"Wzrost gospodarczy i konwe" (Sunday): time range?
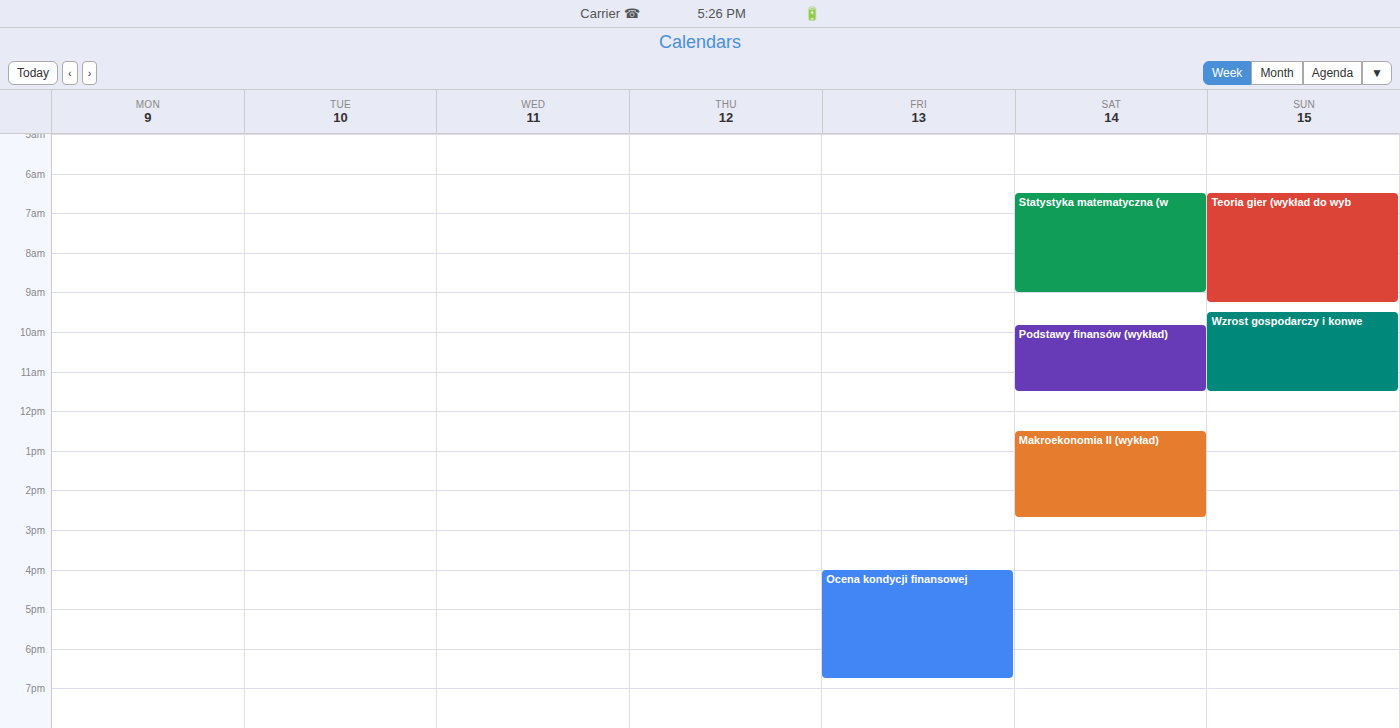
9:30 AM to 11:30 AM